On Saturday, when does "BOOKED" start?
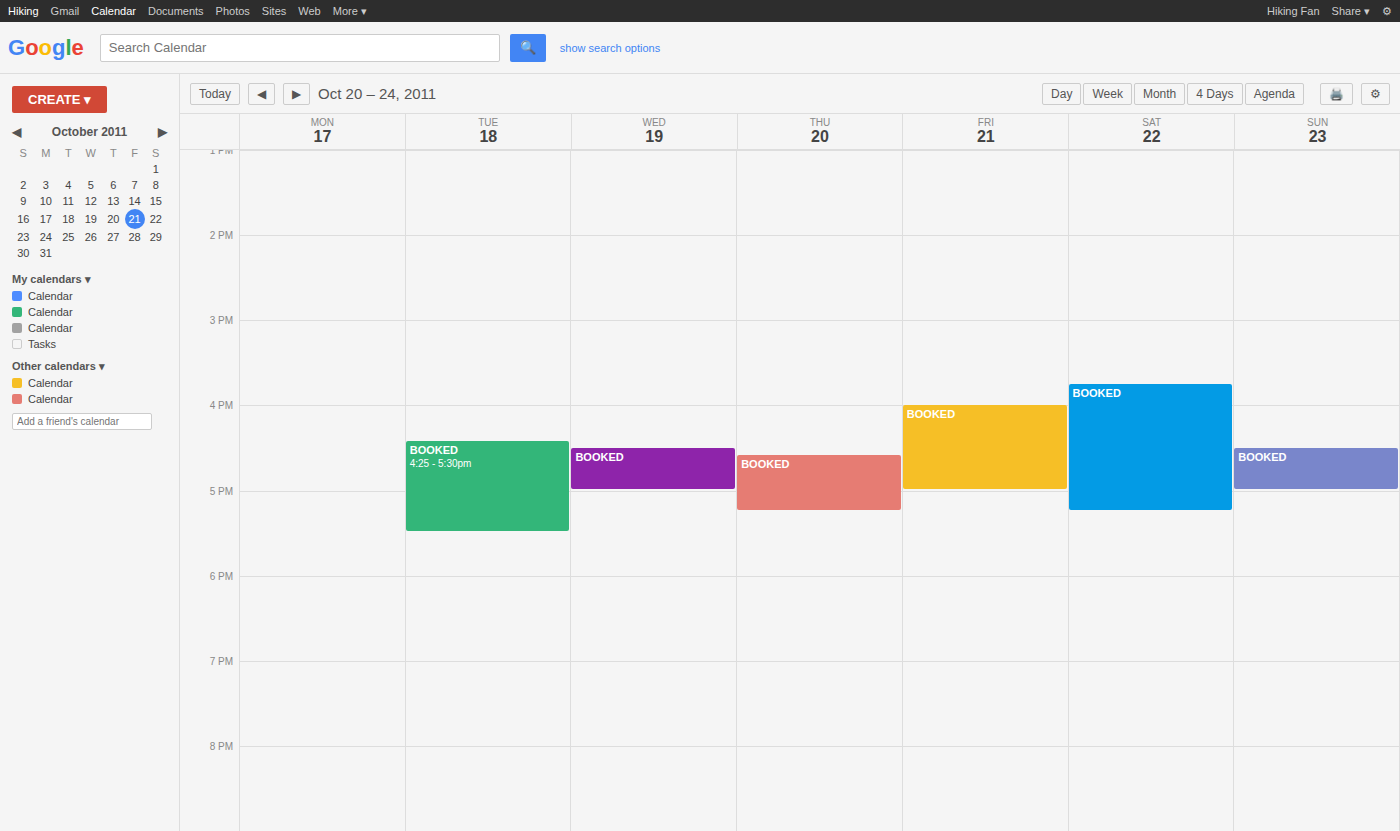
3:45 PM